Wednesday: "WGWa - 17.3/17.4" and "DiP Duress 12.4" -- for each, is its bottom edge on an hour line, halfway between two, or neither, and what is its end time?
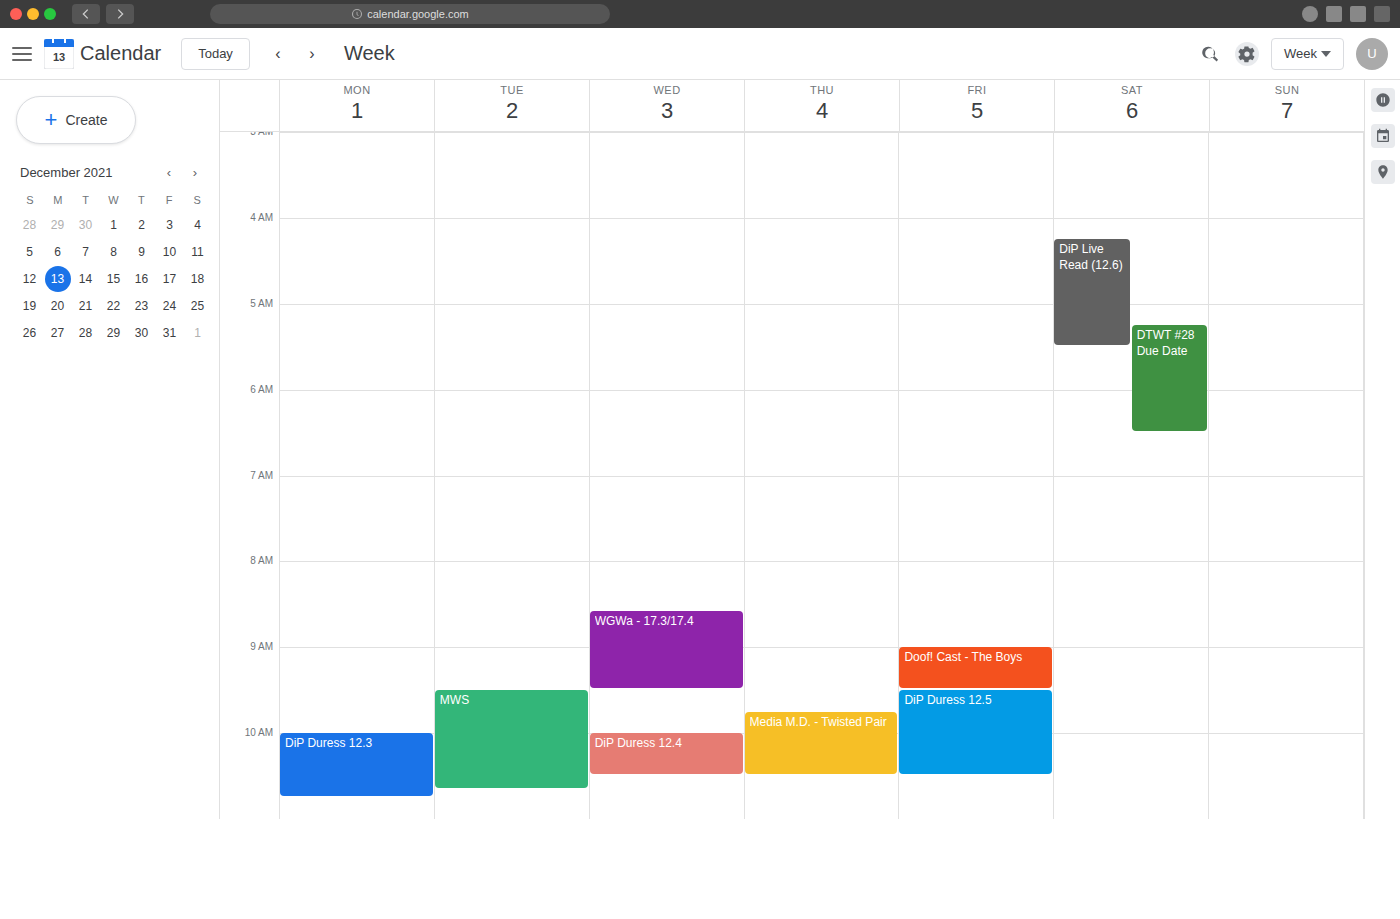
"WGWa - 17.3/17.4": 9:30 AM, halfway between the 9 AM and 10 AM lines. "DiP Duress 12.4": 10:30 AM, halfway between the 10 AM and 11 AM lines.